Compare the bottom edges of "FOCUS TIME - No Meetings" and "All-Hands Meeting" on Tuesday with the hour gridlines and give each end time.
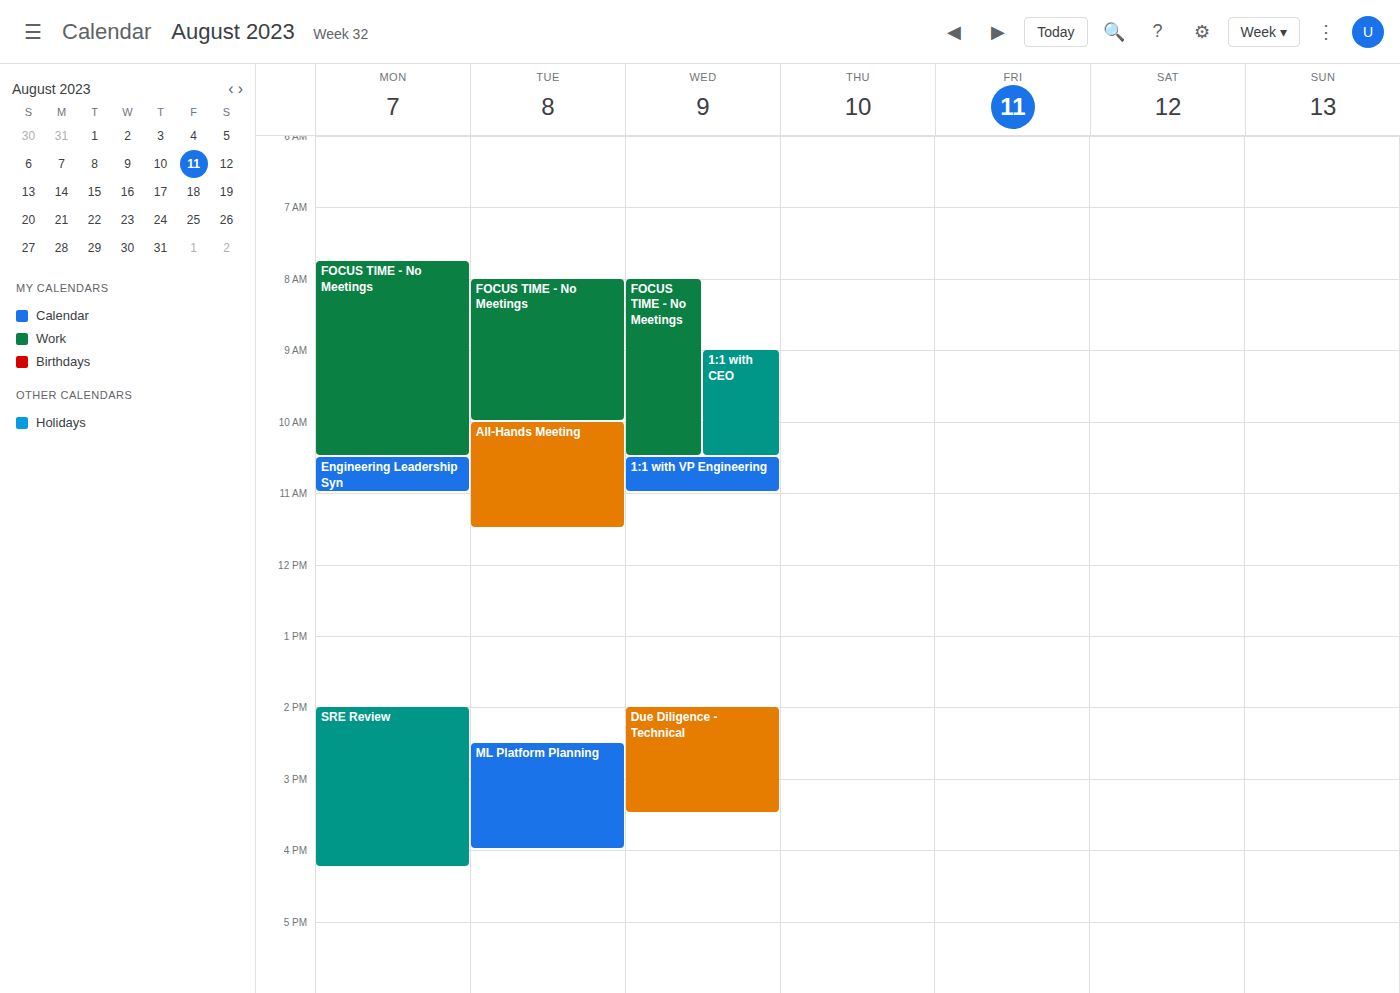
"FOCUS TIME - No Meetings": 10:00 AM, exactly on the 10 AM line. "All-Hands Meeting": 11:30 AM, halfway between the 11 AM and 12 PM lines.